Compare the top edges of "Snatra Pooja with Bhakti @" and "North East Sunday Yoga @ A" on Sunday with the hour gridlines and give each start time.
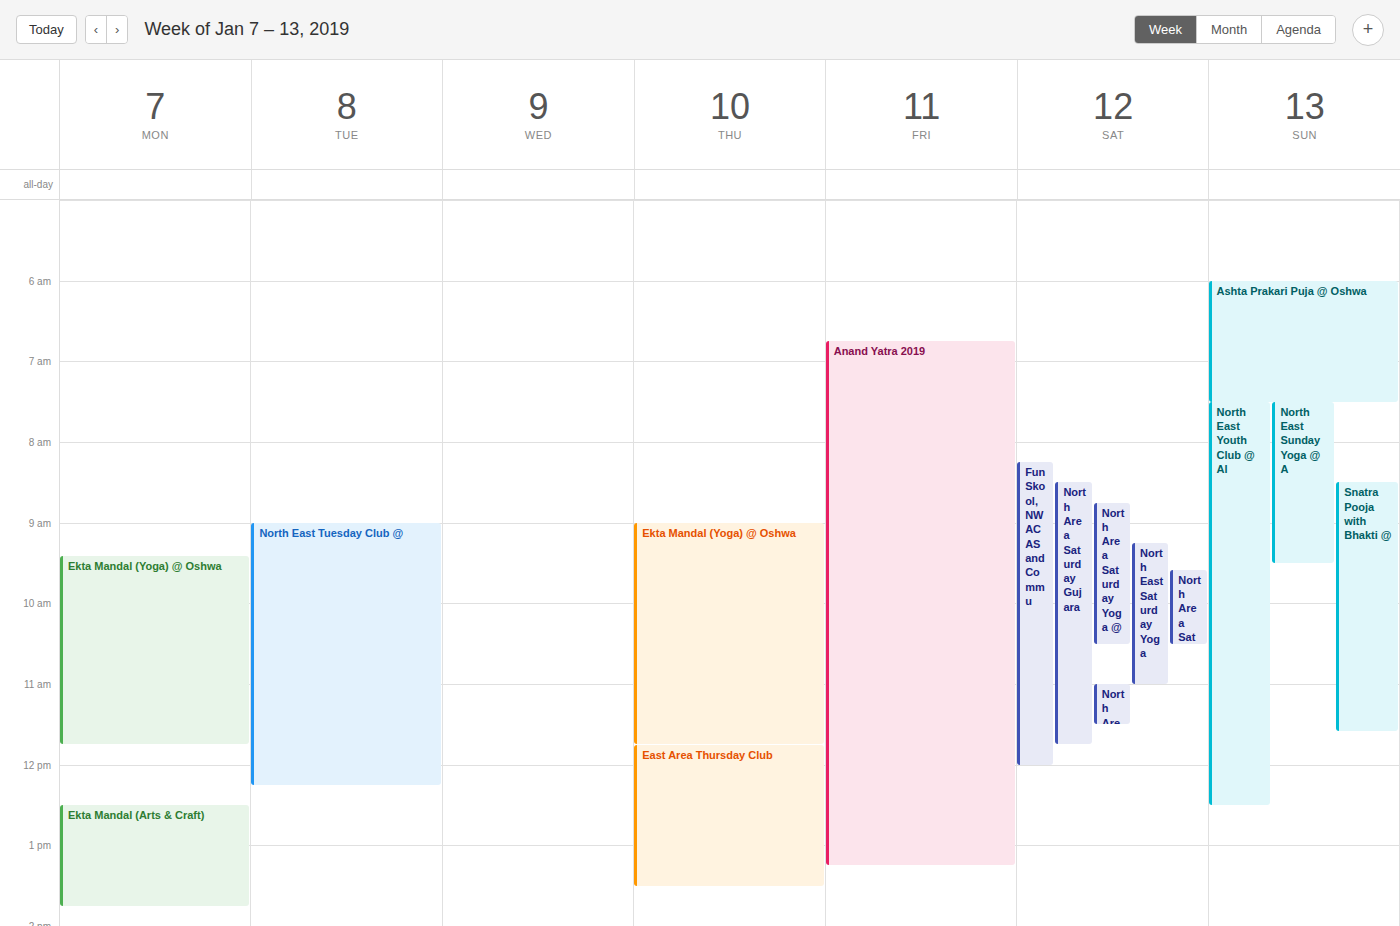
"Snatra Pooja with Bhakti @": 8:30 AM, halfway between the 8 AM and 9 AM lines. "North East Sunday Yoga @ A": 7:30 AM, halfway between the 7 AM and 8 AM lines.